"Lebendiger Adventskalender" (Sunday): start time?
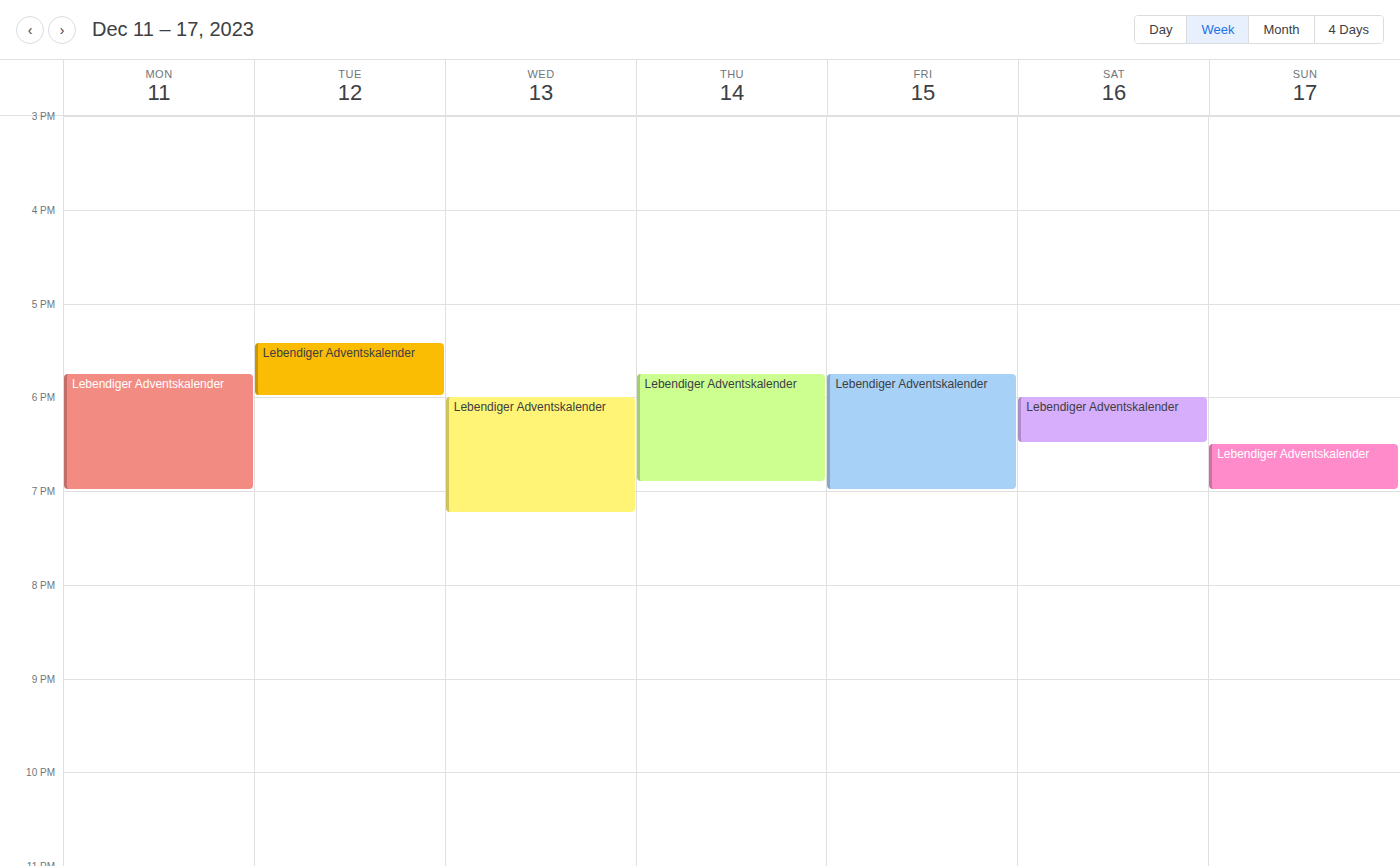
6:30 PM